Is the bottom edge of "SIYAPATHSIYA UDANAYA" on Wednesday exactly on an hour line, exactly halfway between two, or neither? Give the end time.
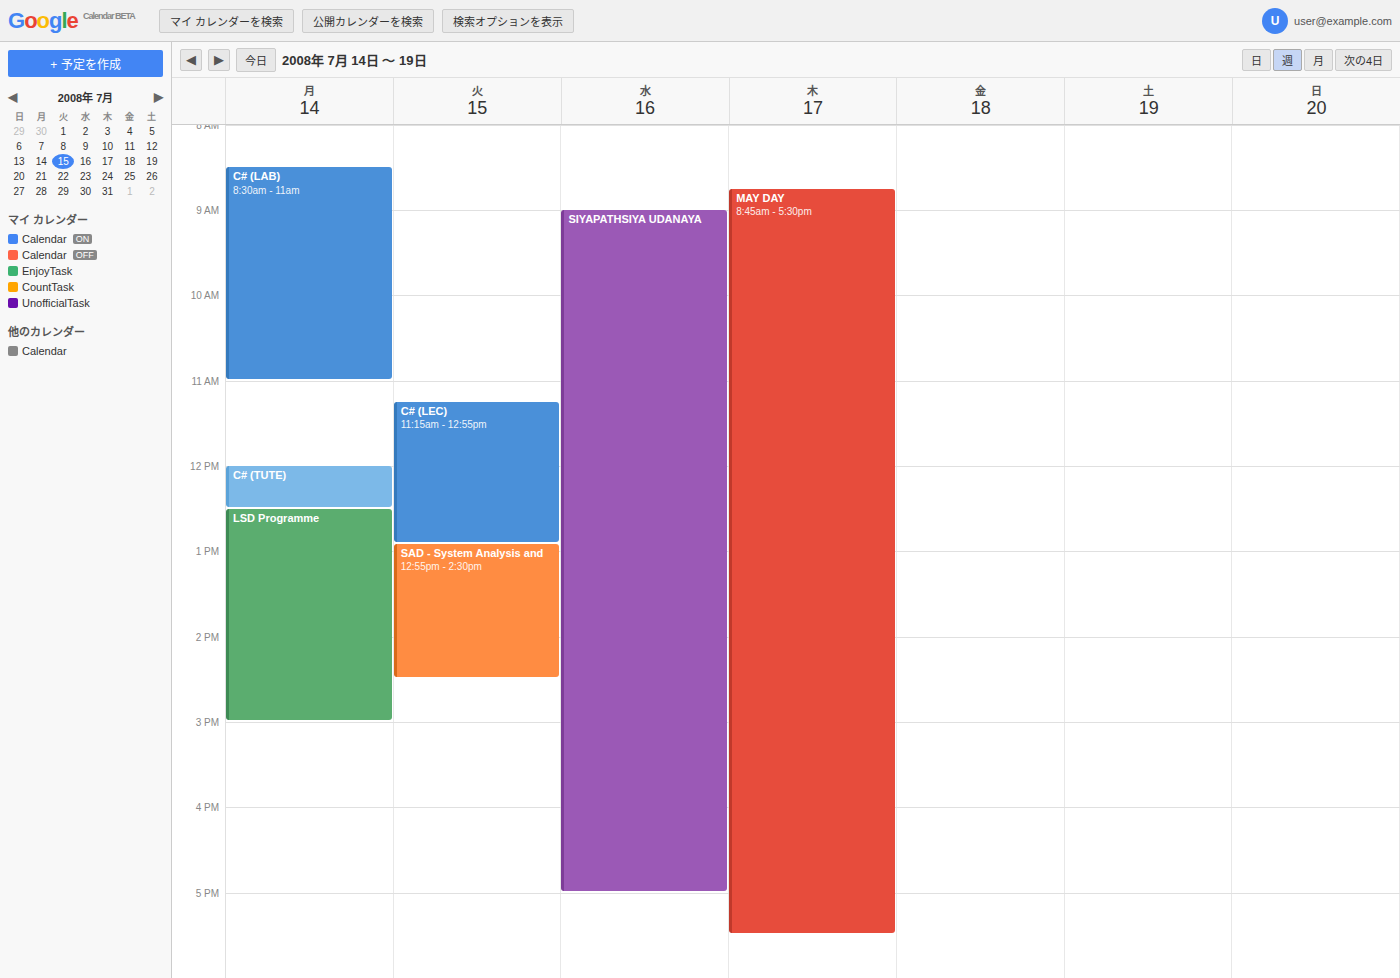
5:00 PM -- exactly on the 5 PM line.